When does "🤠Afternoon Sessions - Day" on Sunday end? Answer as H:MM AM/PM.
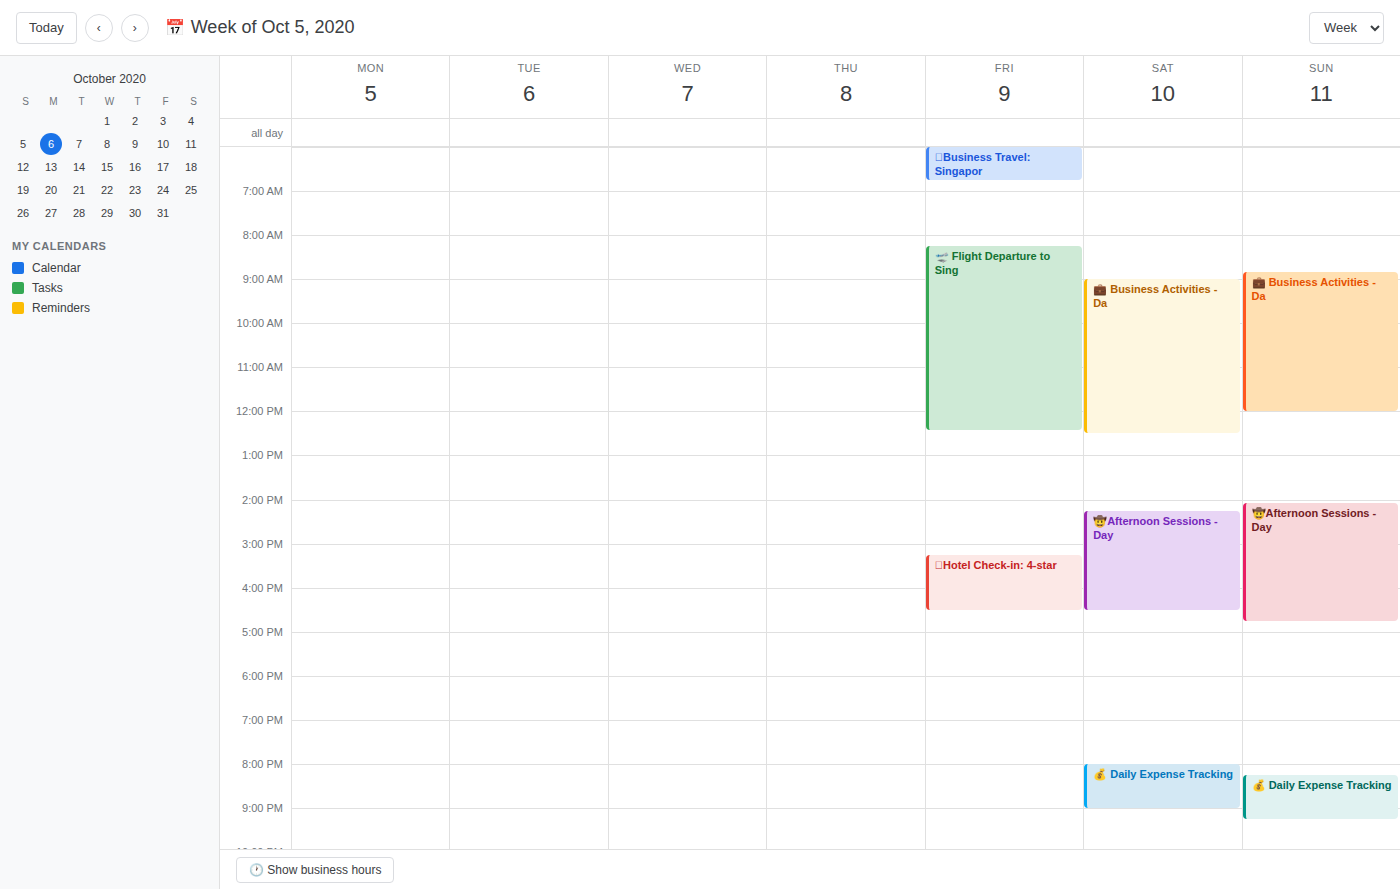
4:45 PM